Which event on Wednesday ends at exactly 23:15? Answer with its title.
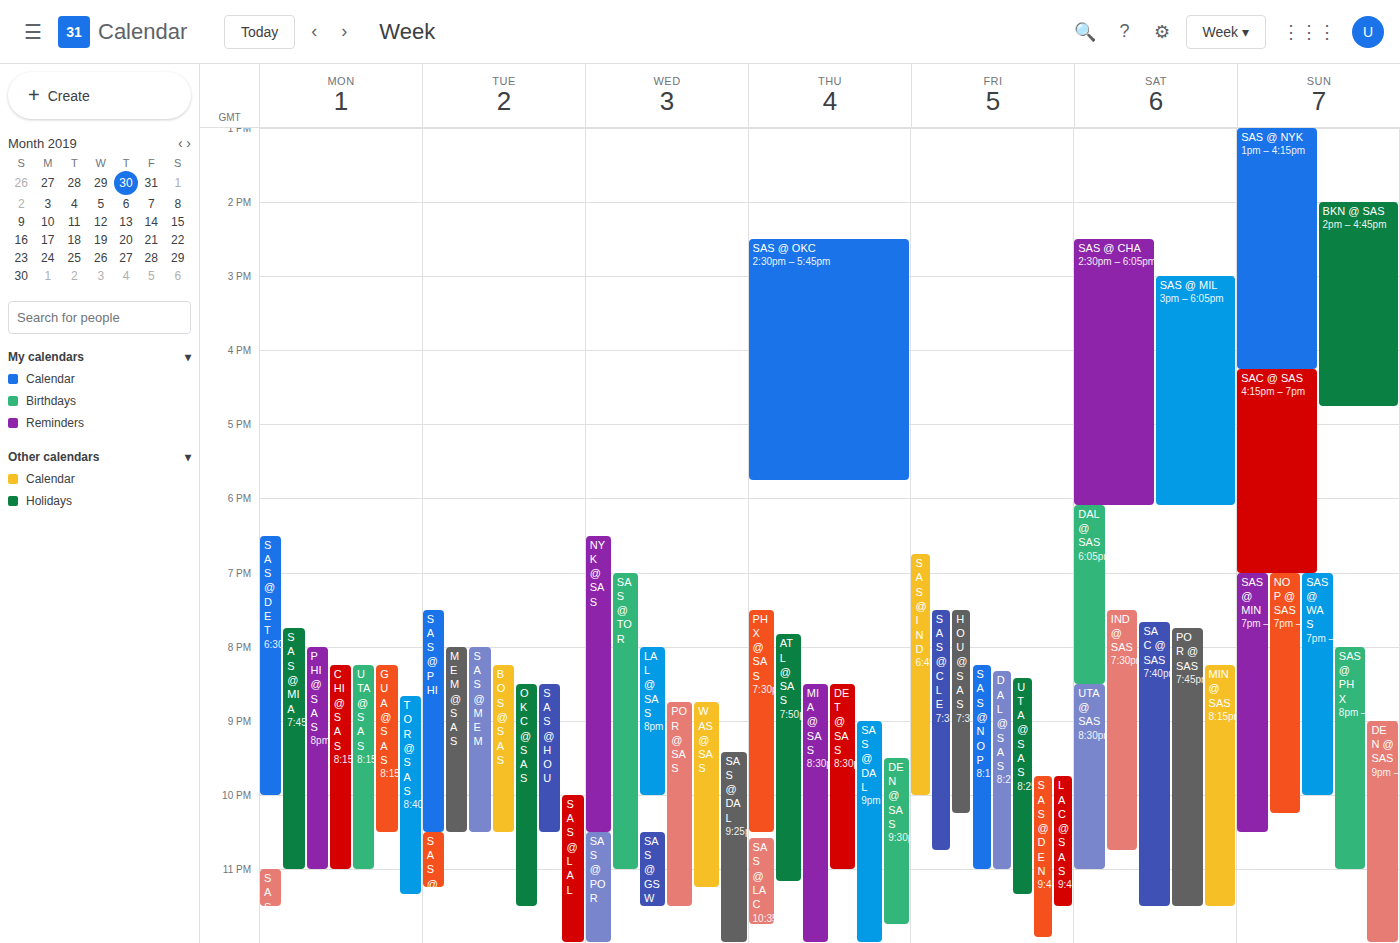
"WAS @ SAS"